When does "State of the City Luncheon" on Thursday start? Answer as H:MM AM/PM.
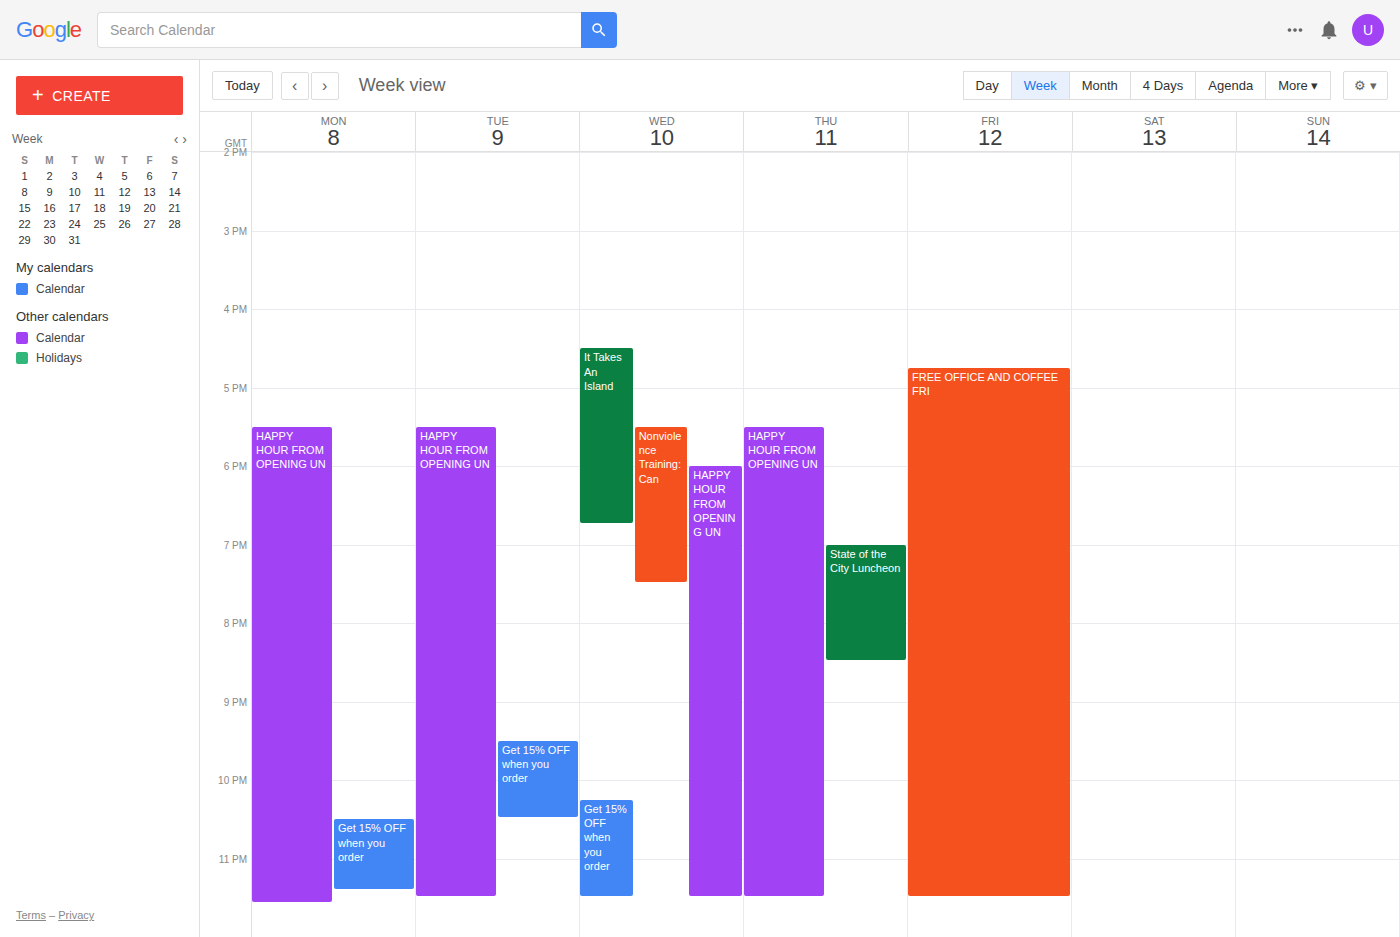
7:00 PM